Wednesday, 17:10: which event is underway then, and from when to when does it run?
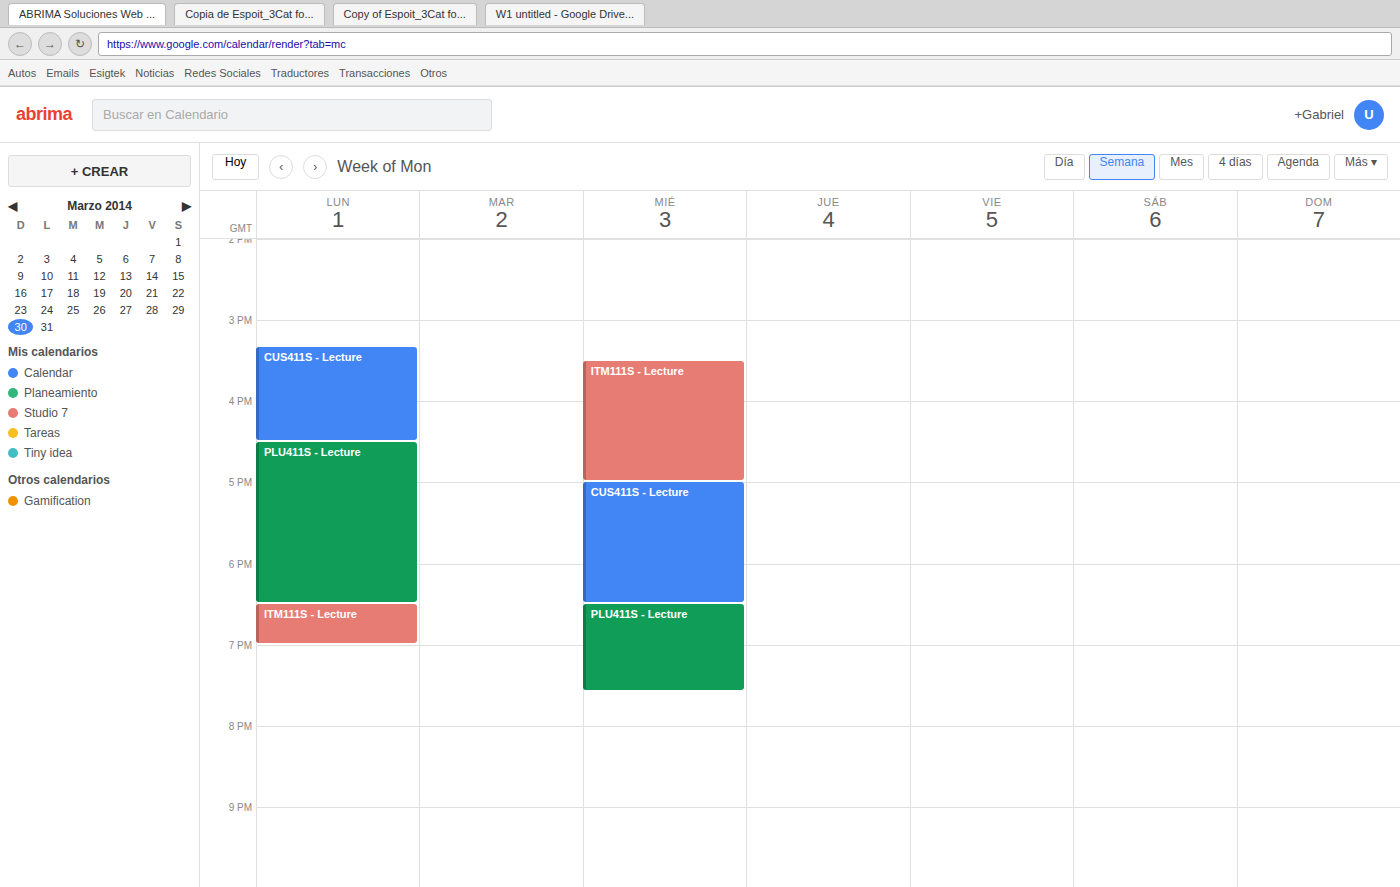
"CUS411S - Lecture", 17:00 to 18:30